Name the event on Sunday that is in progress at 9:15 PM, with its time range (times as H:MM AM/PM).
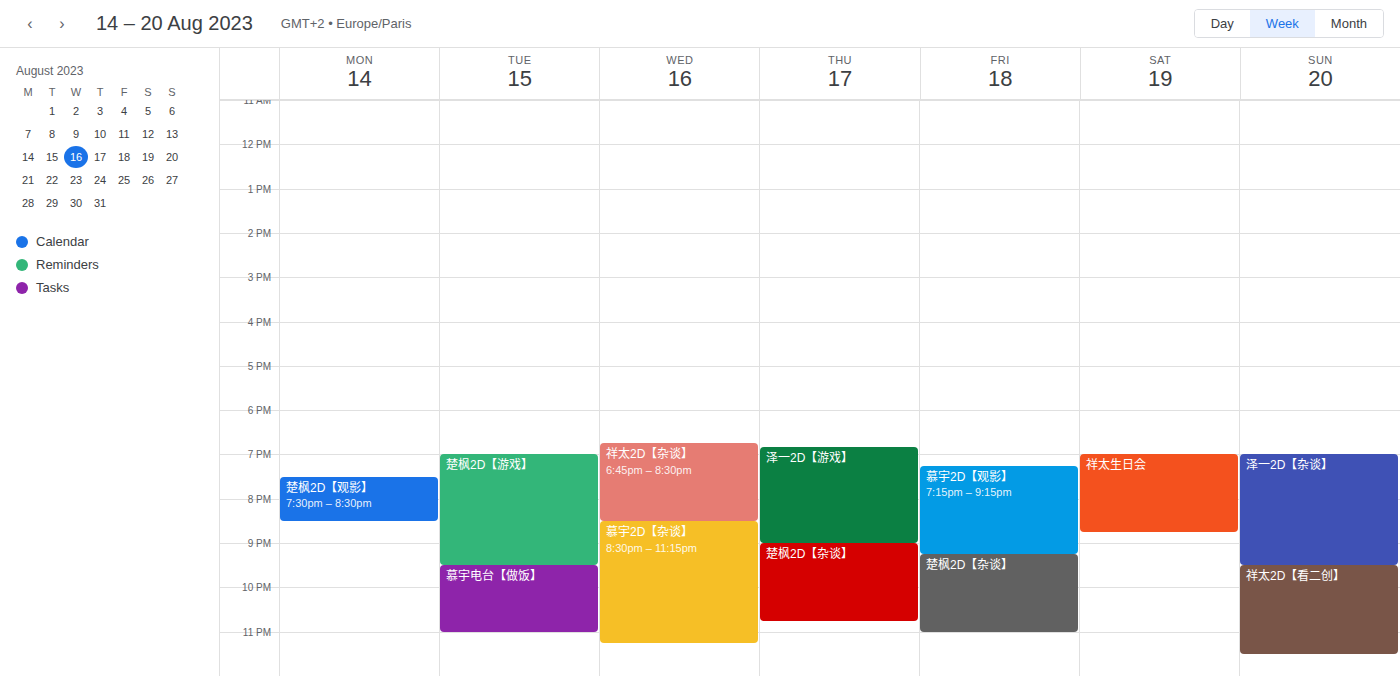
"泽一2D【杂谈】", 7:00 PM to 9:30 PM